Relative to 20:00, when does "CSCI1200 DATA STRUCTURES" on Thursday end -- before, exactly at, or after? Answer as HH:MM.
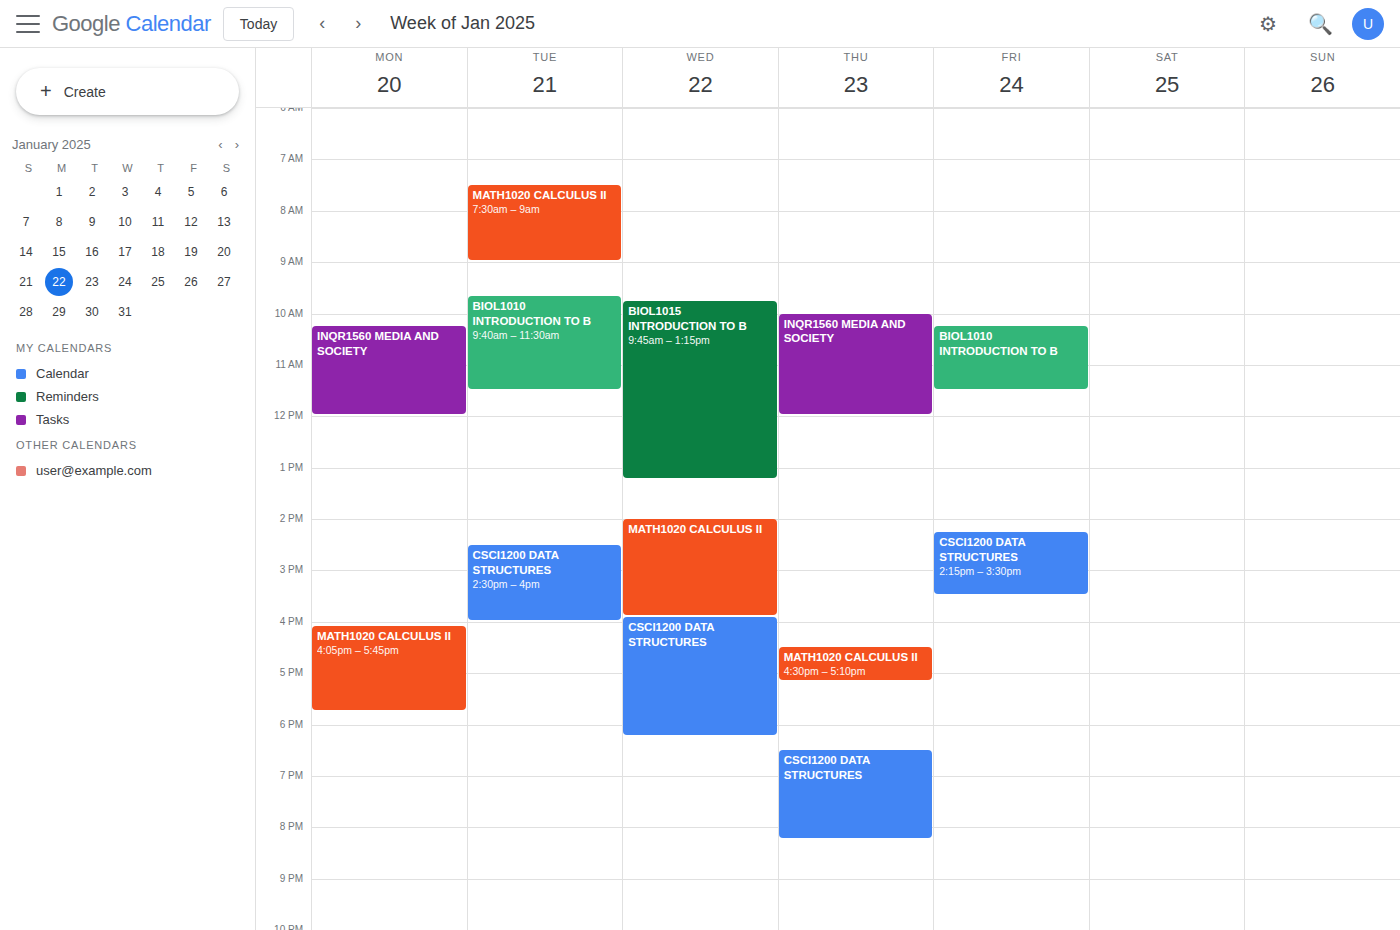
20:15 -- after 20:00, 15 minutes below the 20:00 line.